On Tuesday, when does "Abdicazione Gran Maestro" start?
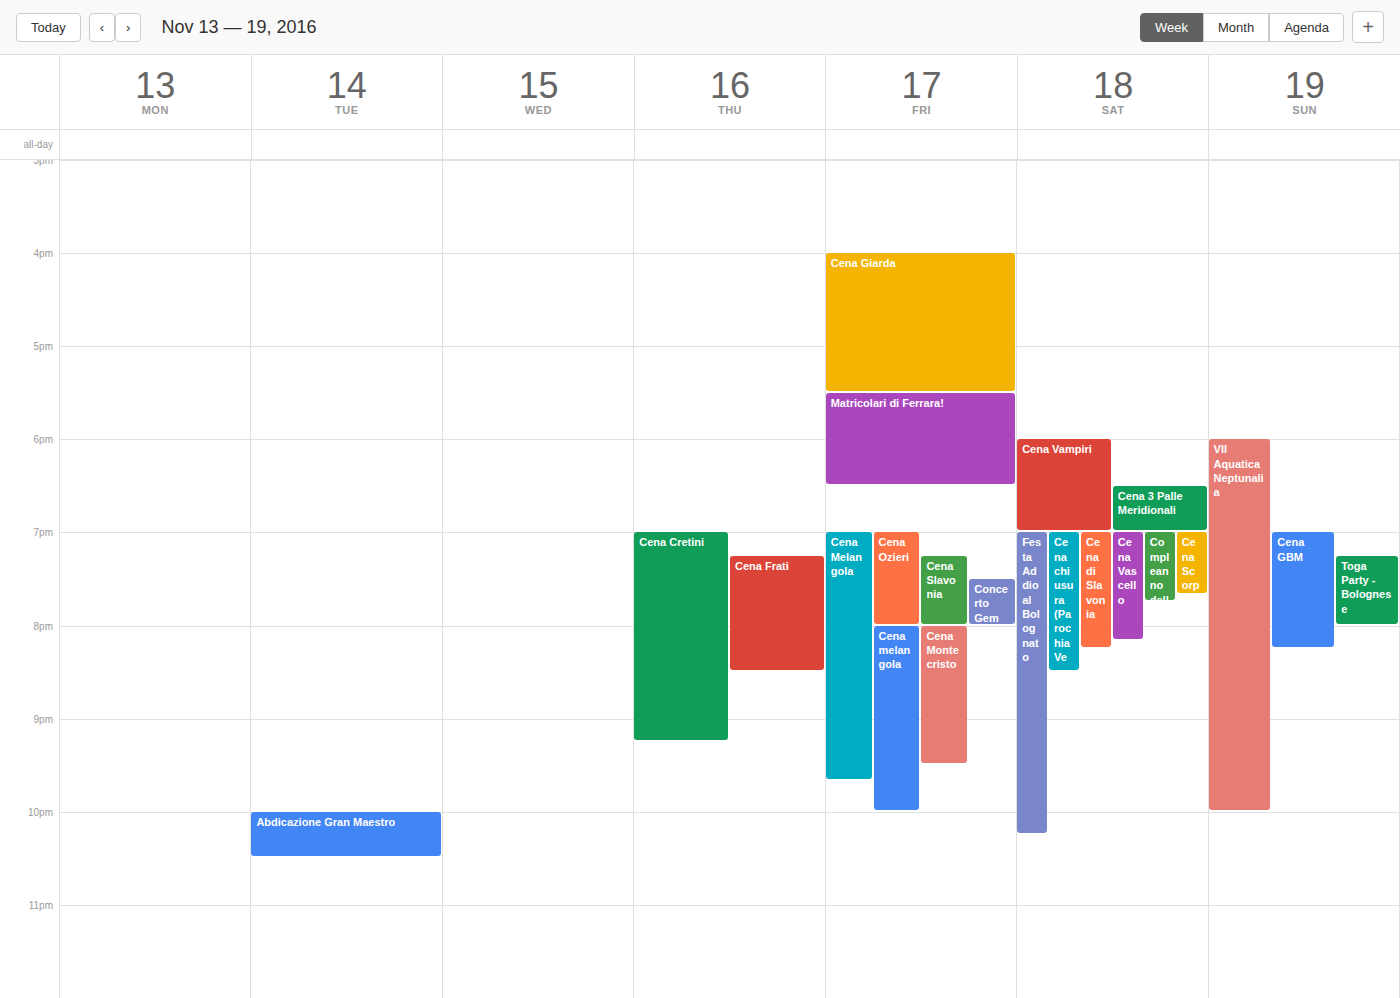
10:00 PM